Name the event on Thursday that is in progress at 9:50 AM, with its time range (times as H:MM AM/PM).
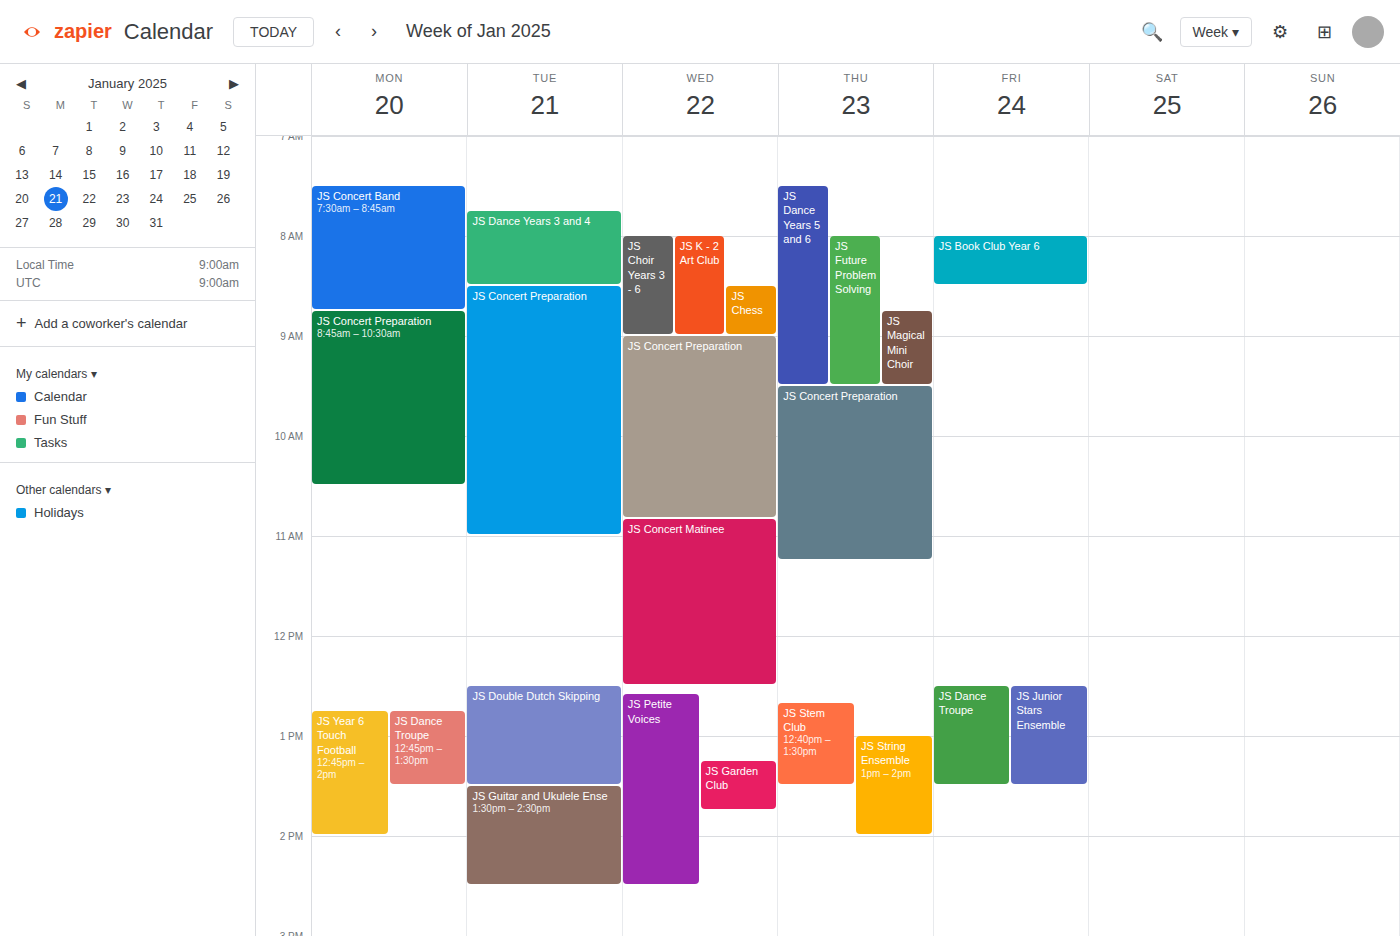
"JS Concert Preparation", 9:30 AM to 11:15 AM